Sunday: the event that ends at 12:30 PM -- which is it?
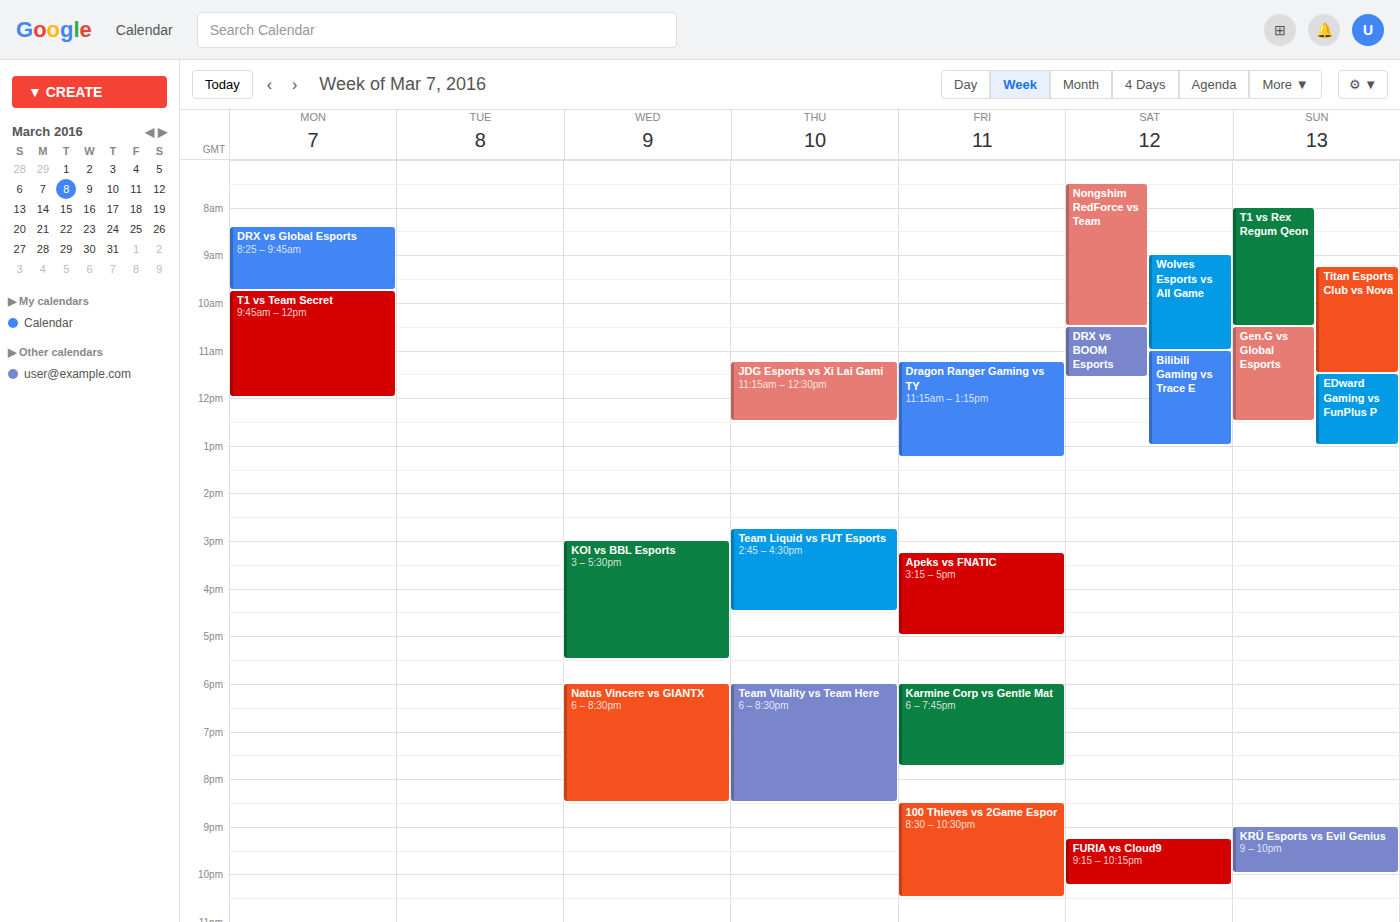
"Gen.G vs Global Esports"